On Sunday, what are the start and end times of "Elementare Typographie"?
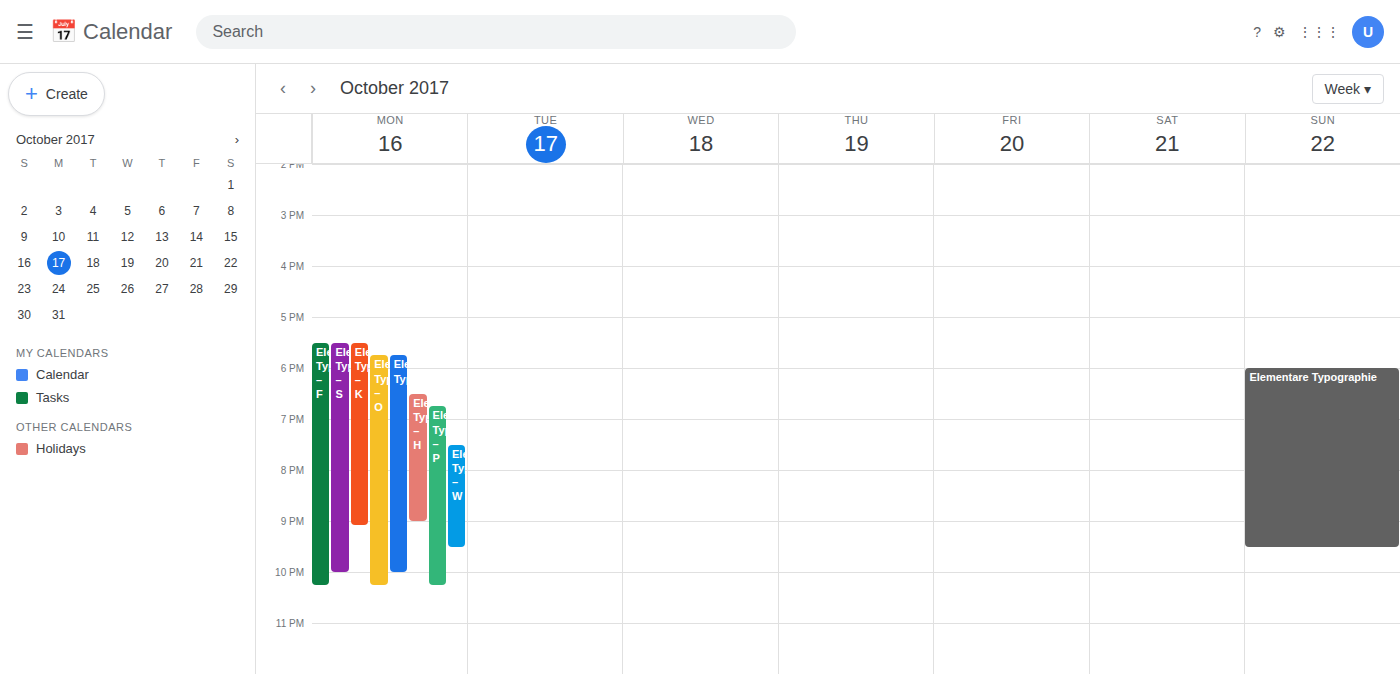
6:00 PM to 9:30 PM